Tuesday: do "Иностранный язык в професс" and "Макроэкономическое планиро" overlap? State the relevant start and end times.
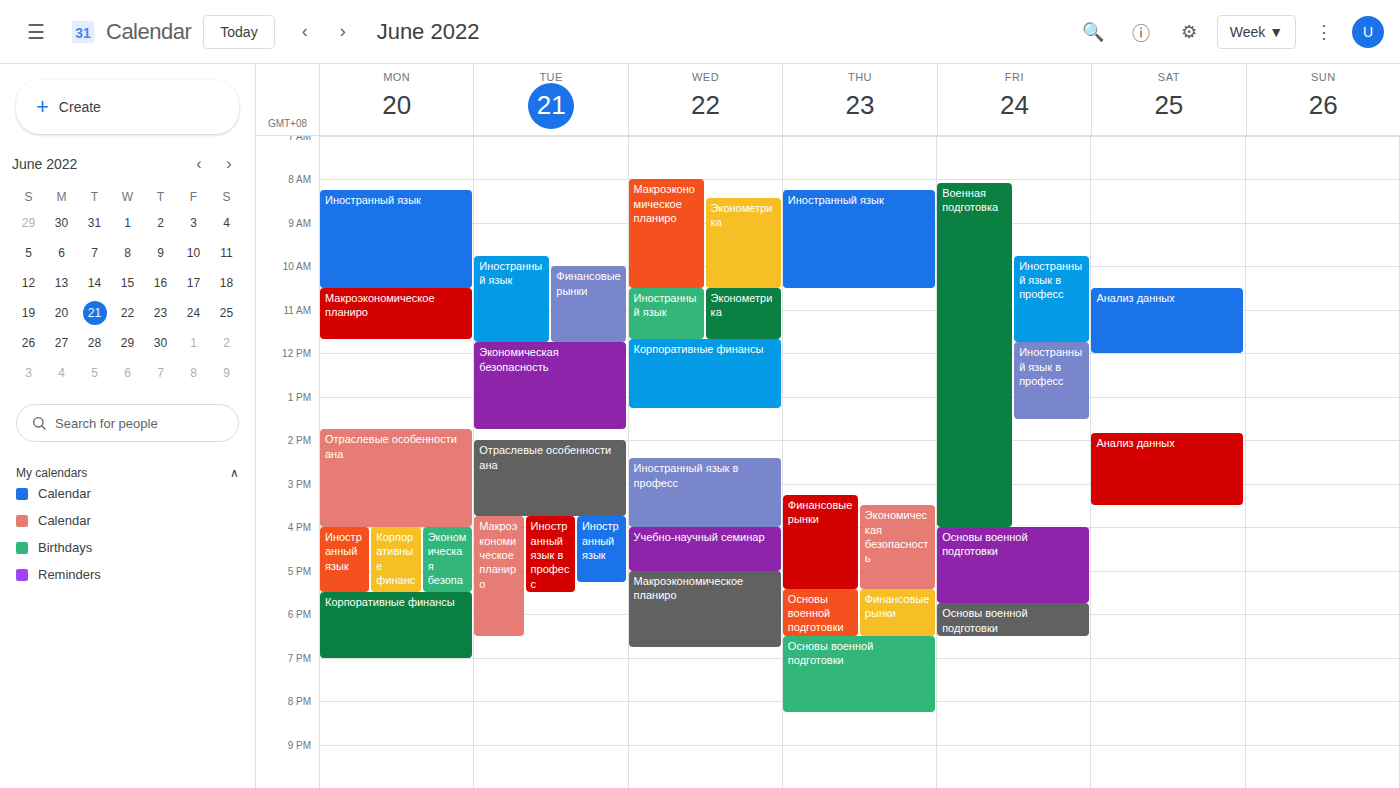
"Иностранный язык в професс" runs 3:45 PM to 5:30 PM, inside "Макроэкономическое планиро" -- they overlap.